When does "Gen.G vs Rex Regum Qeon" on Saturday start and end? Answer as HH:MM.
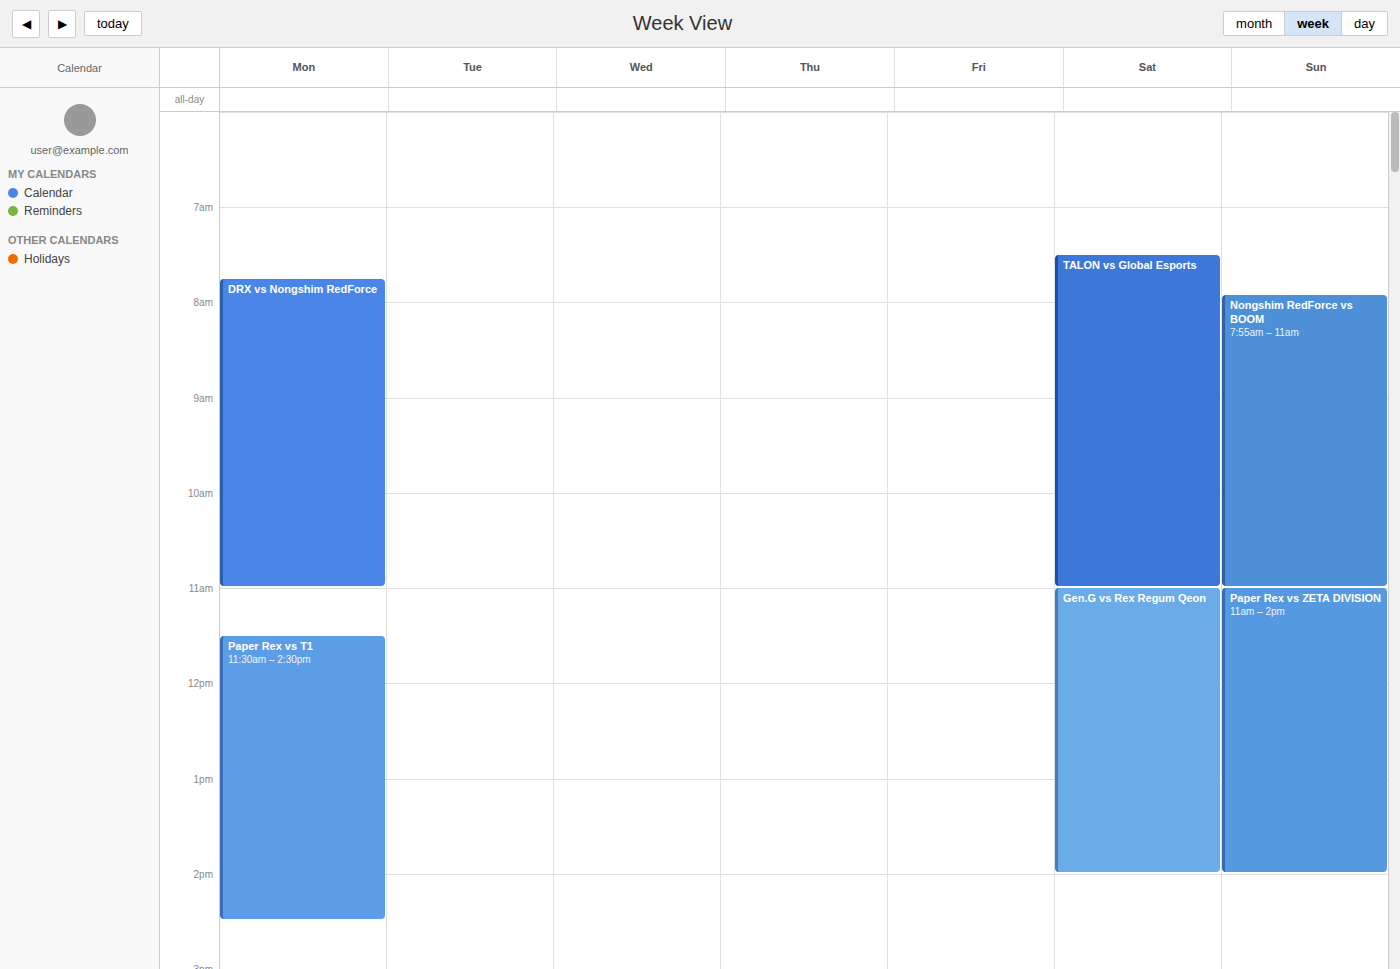
11:00 to 14:00